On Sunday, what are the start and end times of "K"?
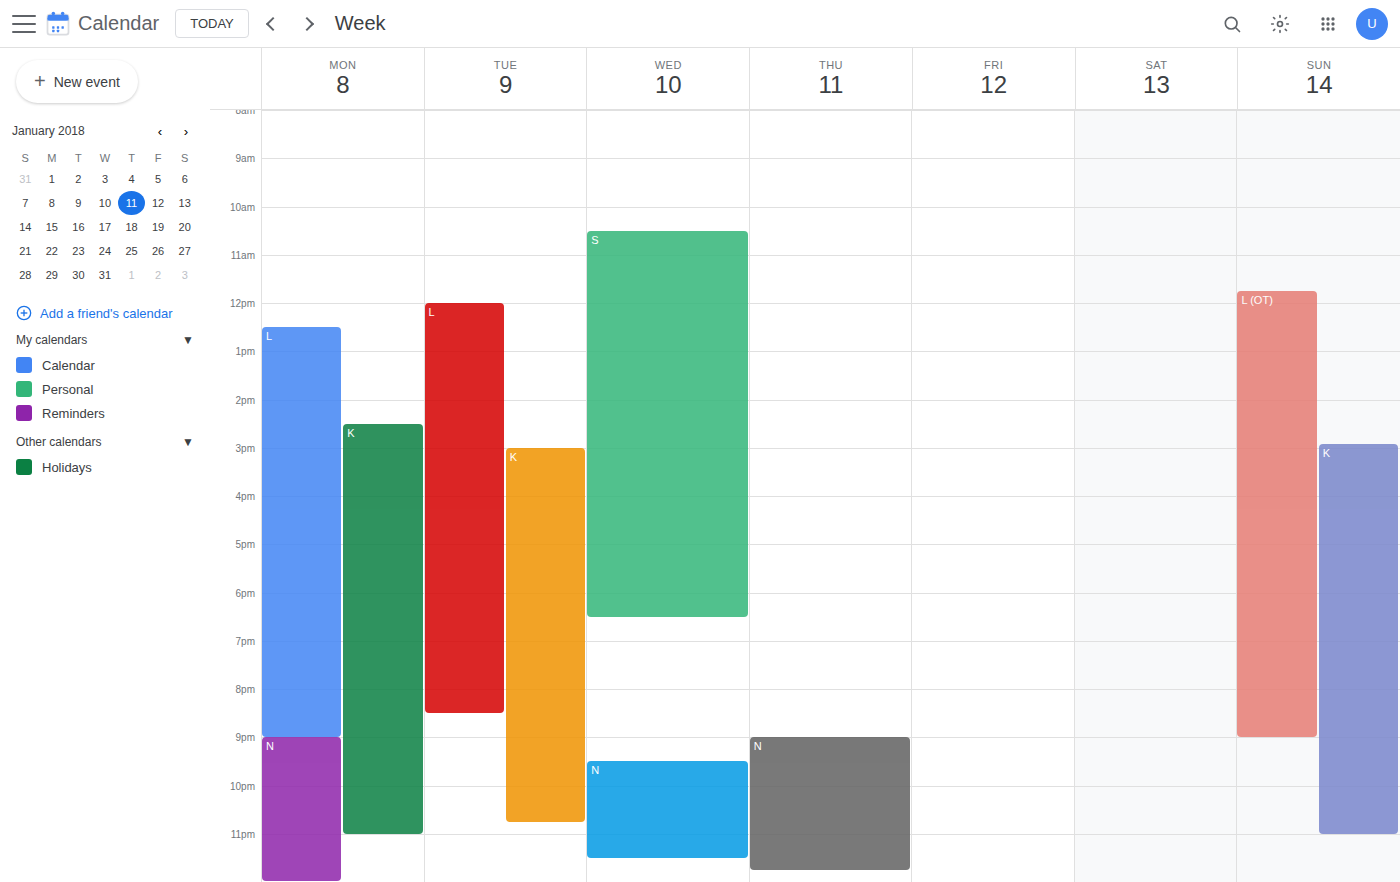
2:55 PM to 11:00 PM